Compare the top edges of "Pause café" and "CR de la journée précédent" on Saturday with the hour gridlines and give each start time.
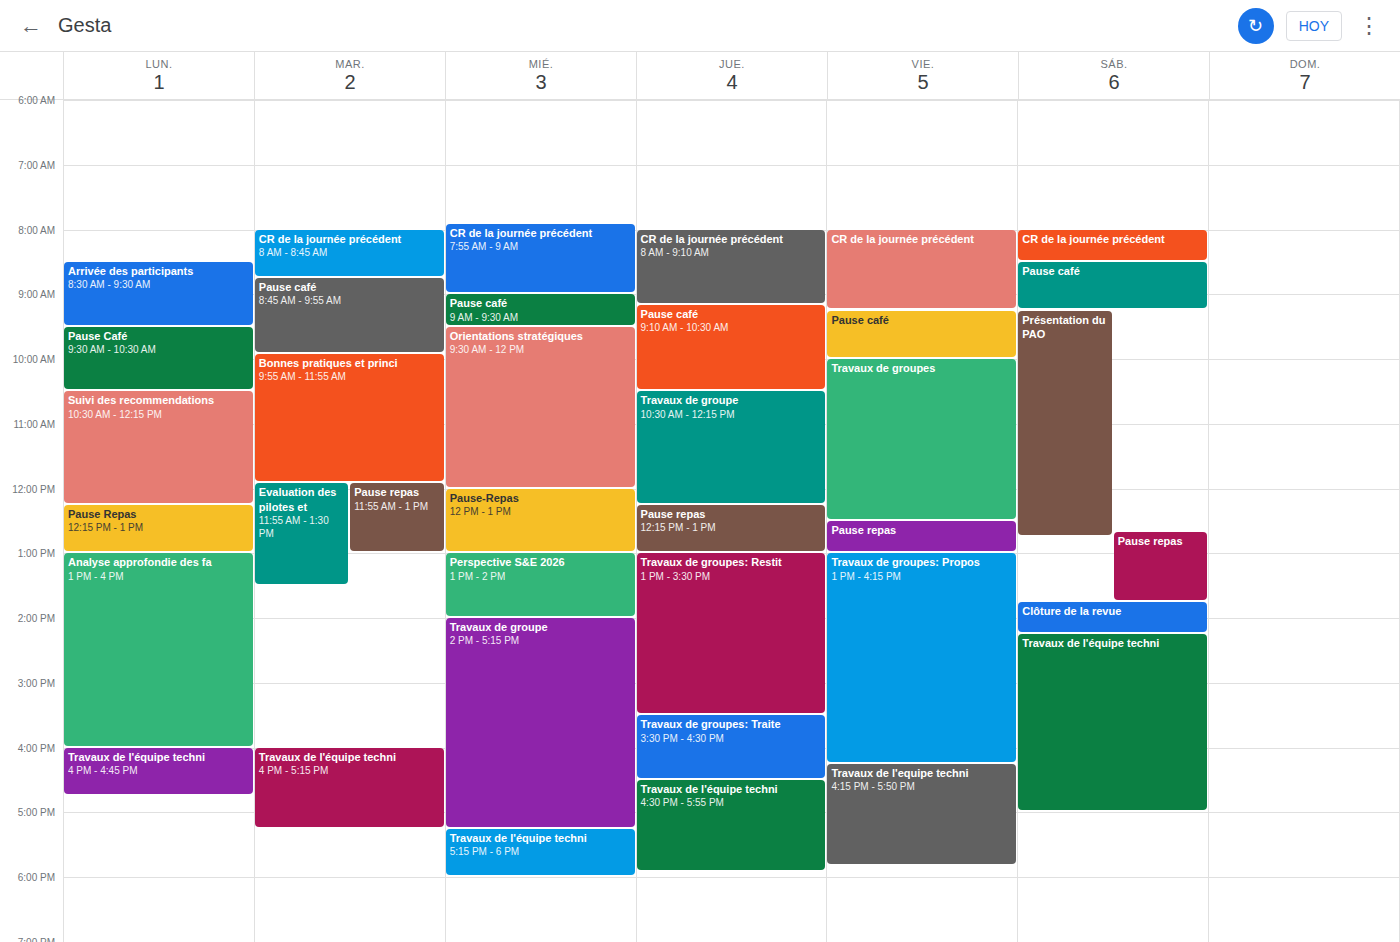
"Pause café": 8:30 AM, halfway between the 8 AM and 9 AM lines. "CR de la journée précédent": 8:00 AM, exactly on the 8 AM line.